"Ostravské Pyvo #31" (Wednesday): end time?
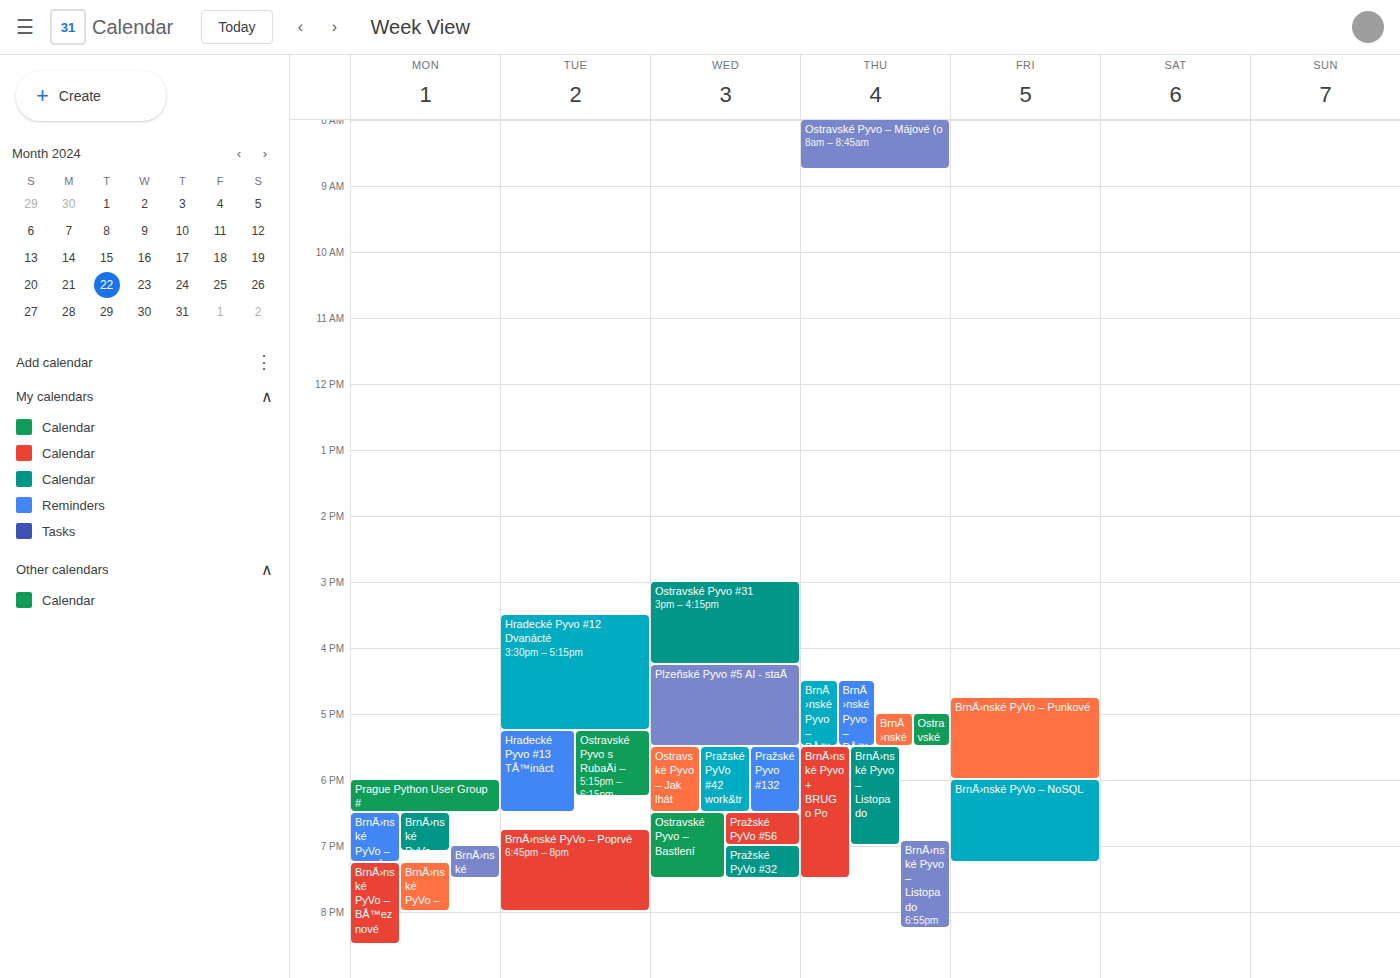
4:15 PM